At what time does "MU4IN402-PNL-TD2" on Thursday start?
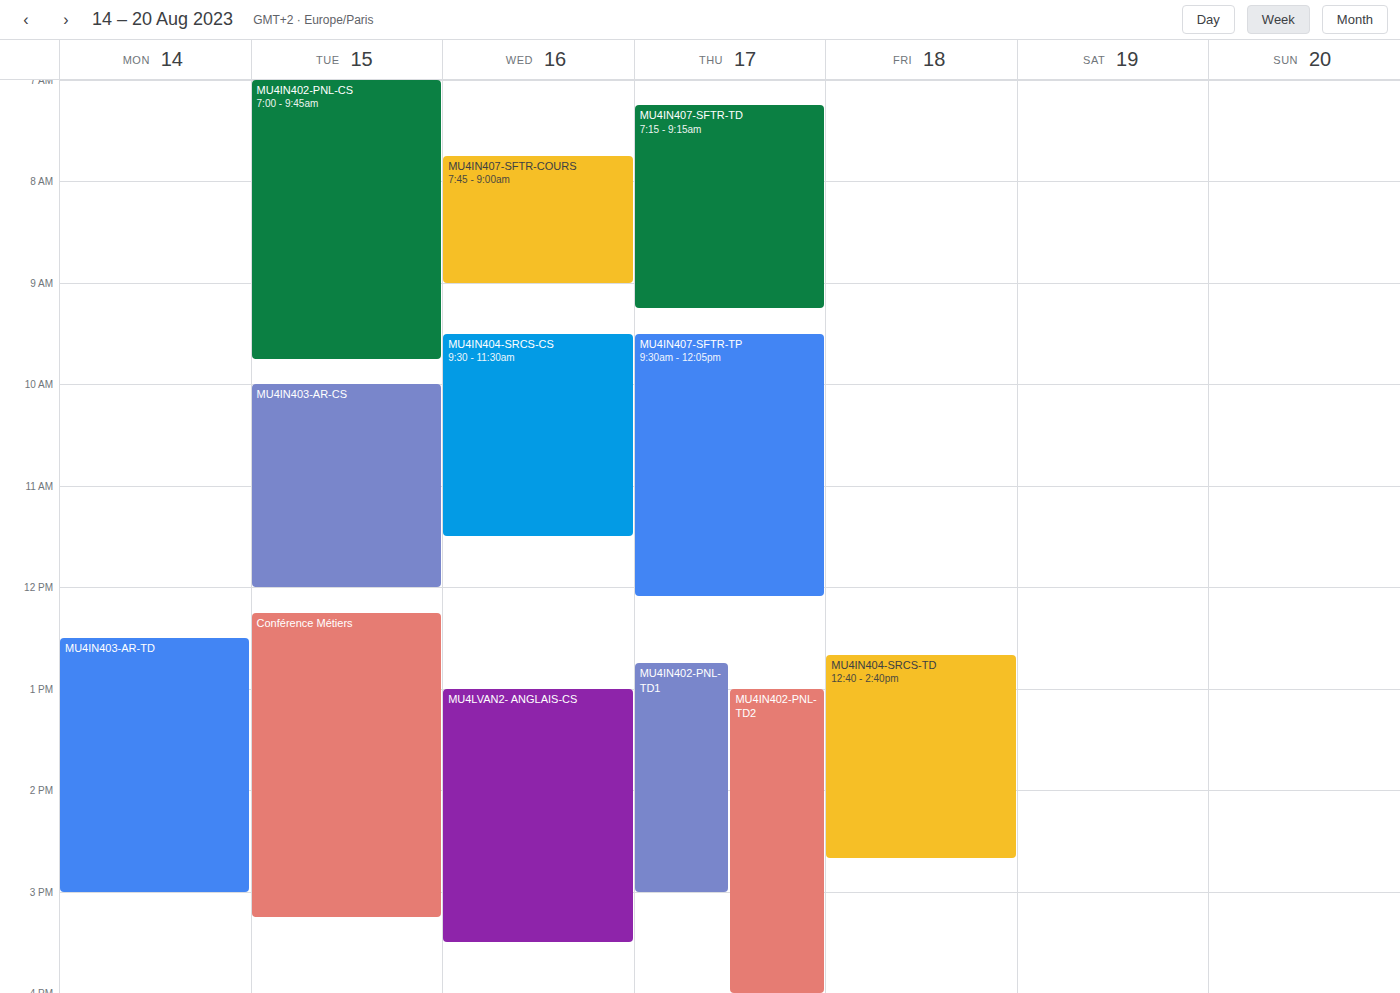
13:00